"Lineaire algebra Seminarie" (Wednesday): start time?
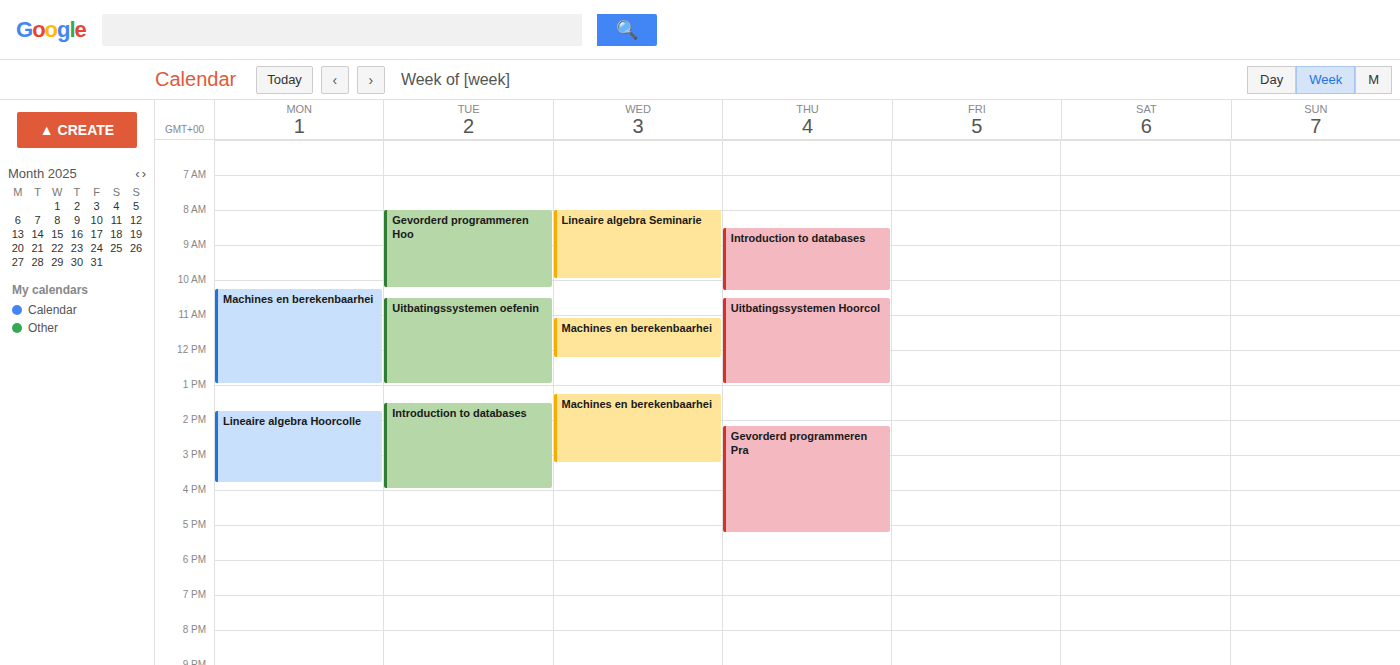
8:00 AM